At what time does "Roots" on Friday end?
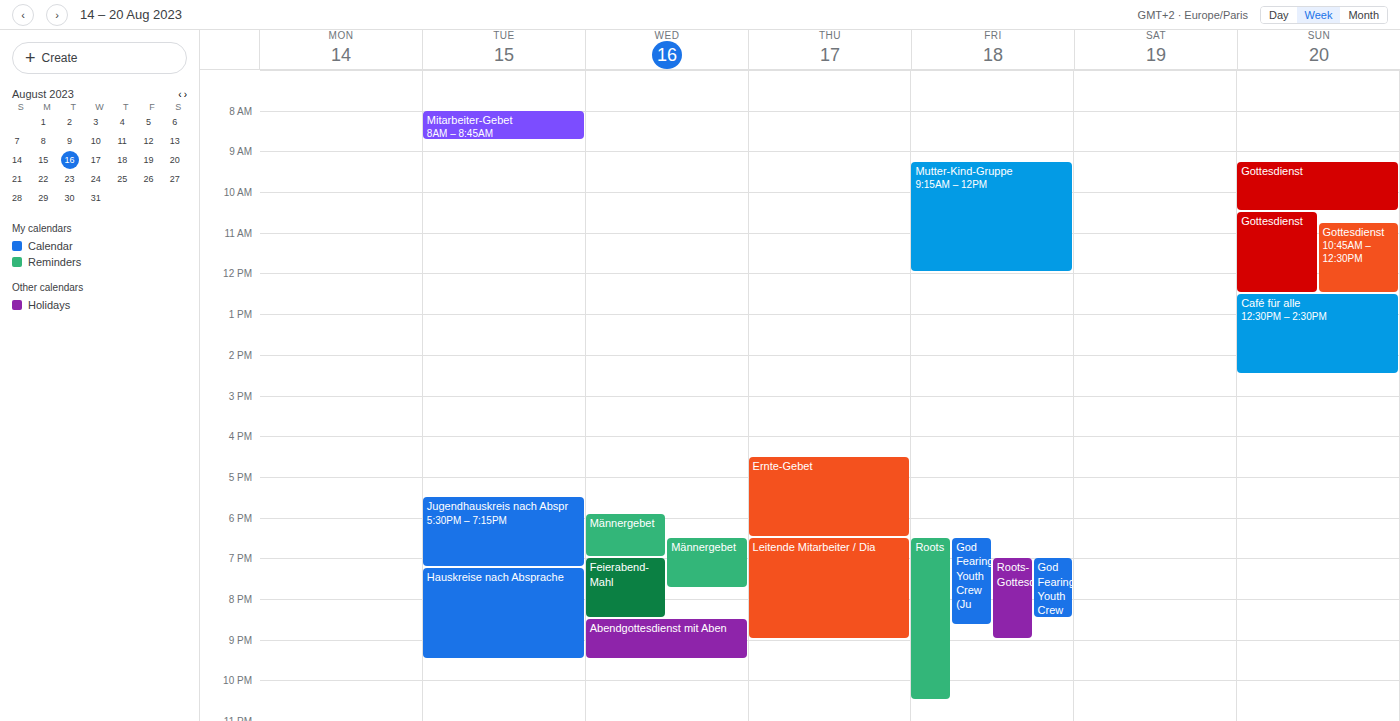
22:30